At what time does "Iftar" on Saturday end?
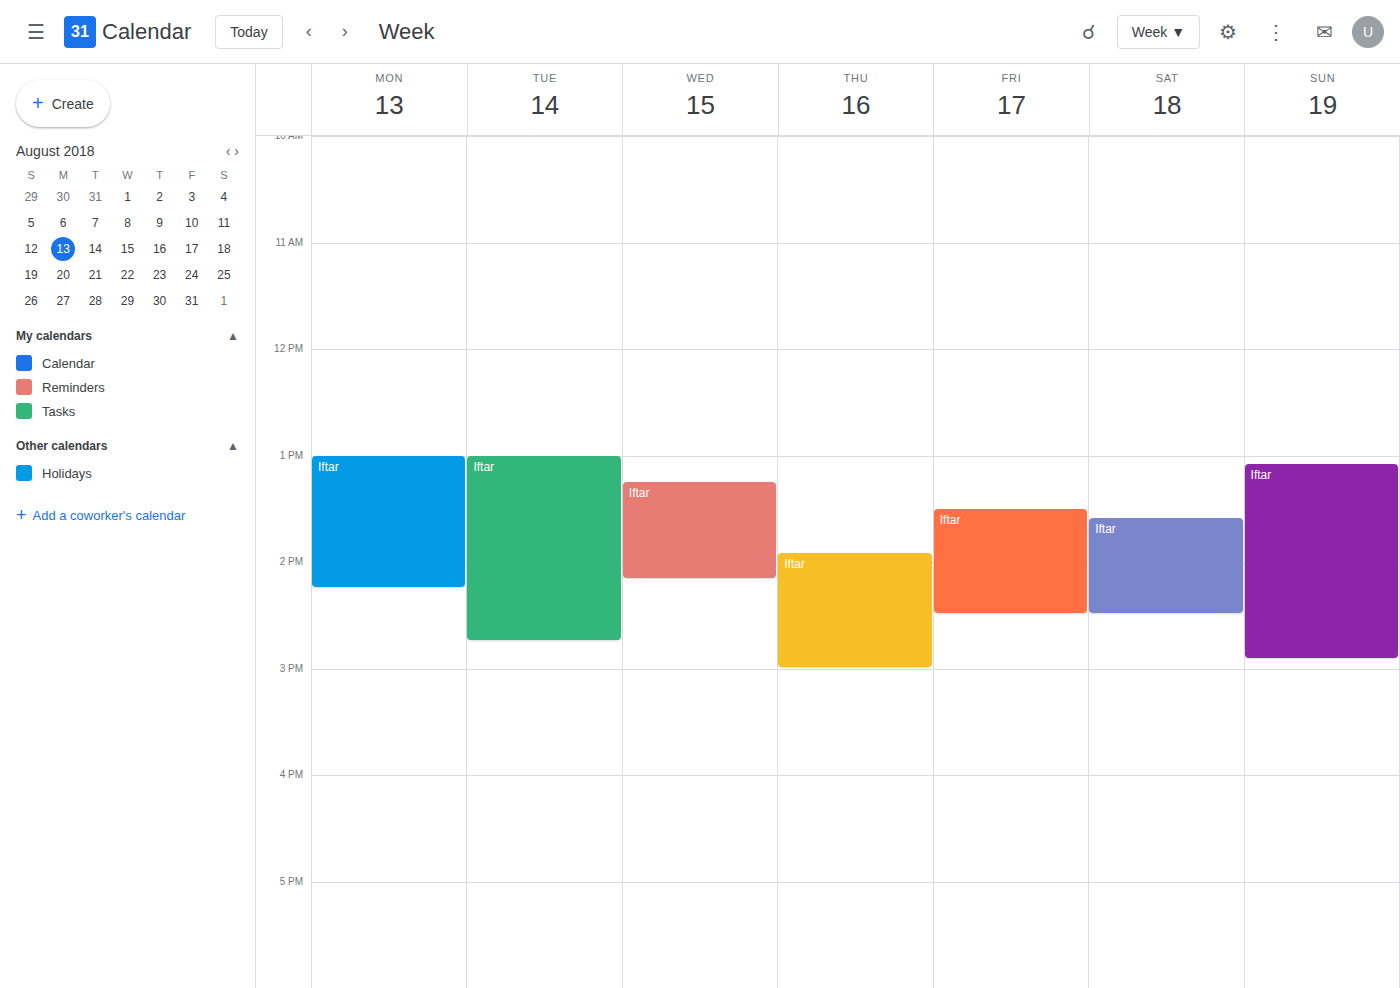
2:30 PM